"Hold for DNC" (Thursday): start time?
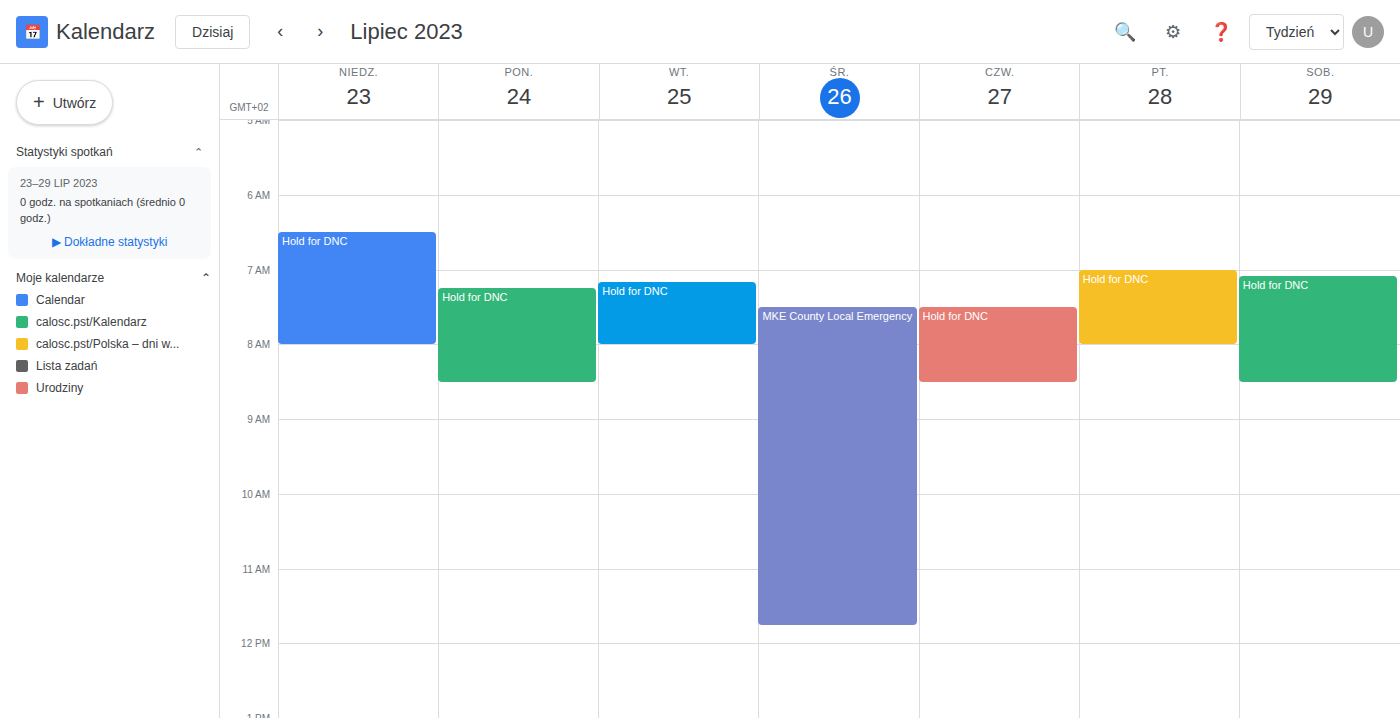
7:30 AM